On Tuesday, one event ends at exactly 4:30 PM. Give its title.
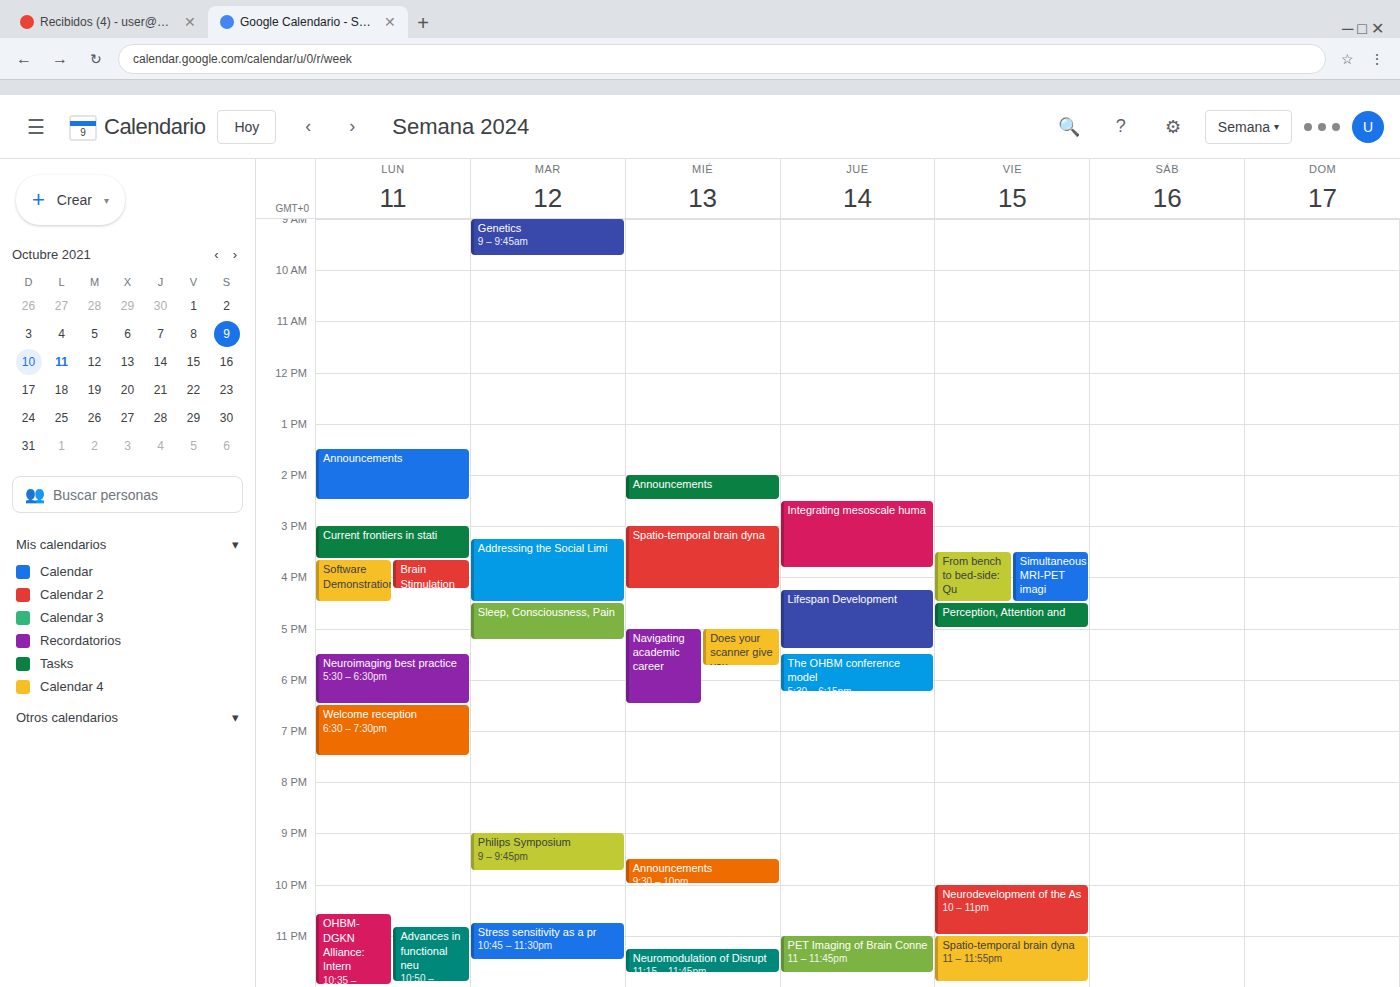
"Addressing the Social Limi"